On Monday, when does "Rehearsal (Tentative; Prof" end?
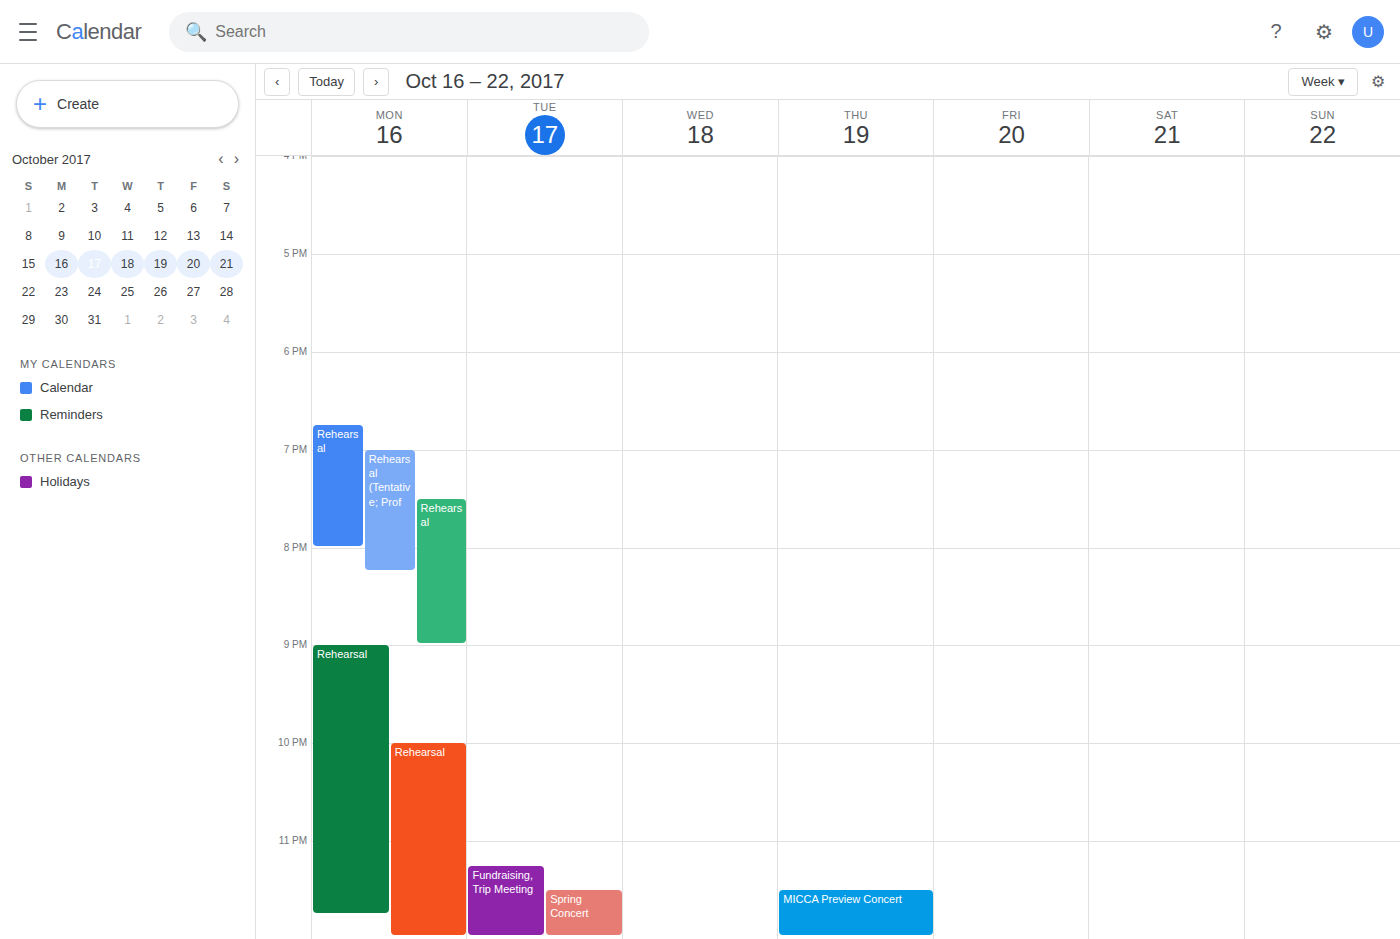
8:15 PM